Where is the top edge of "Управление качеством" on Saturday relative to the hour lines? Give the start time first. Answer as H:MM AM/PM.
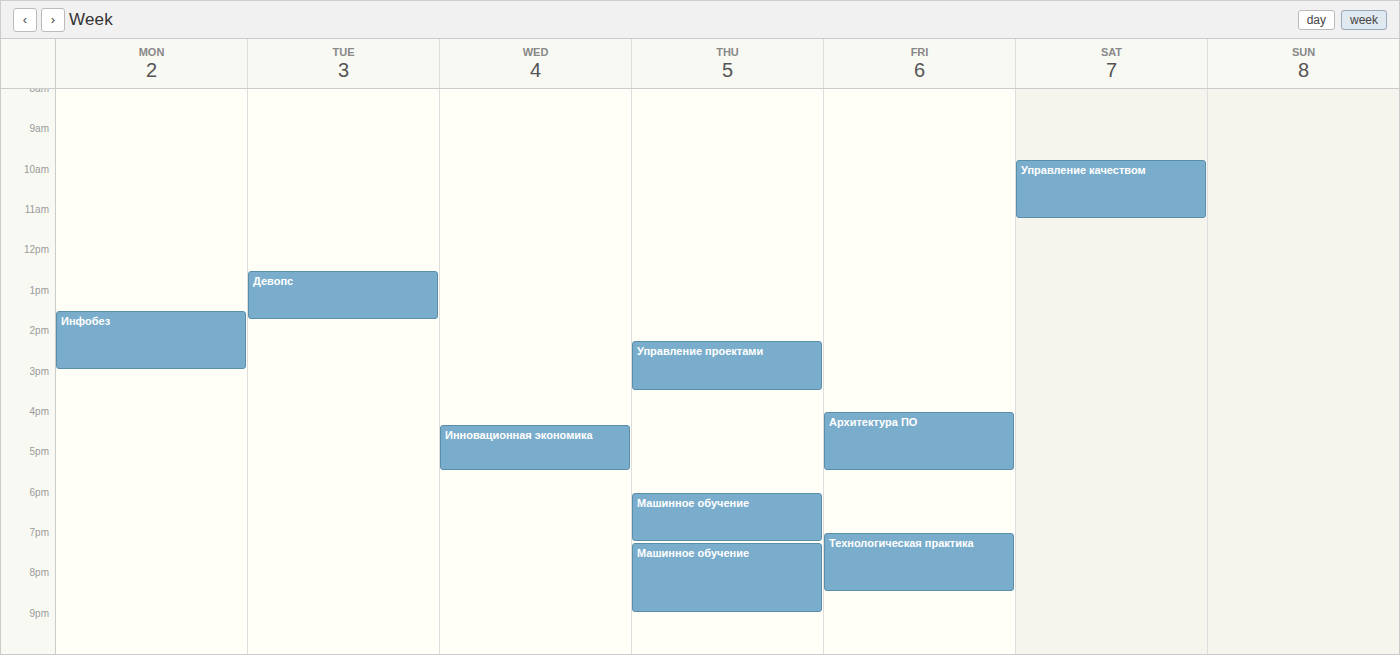
9:45 AM -- neither: three quarters of the way from the 9 AM line to the 10 AM line.